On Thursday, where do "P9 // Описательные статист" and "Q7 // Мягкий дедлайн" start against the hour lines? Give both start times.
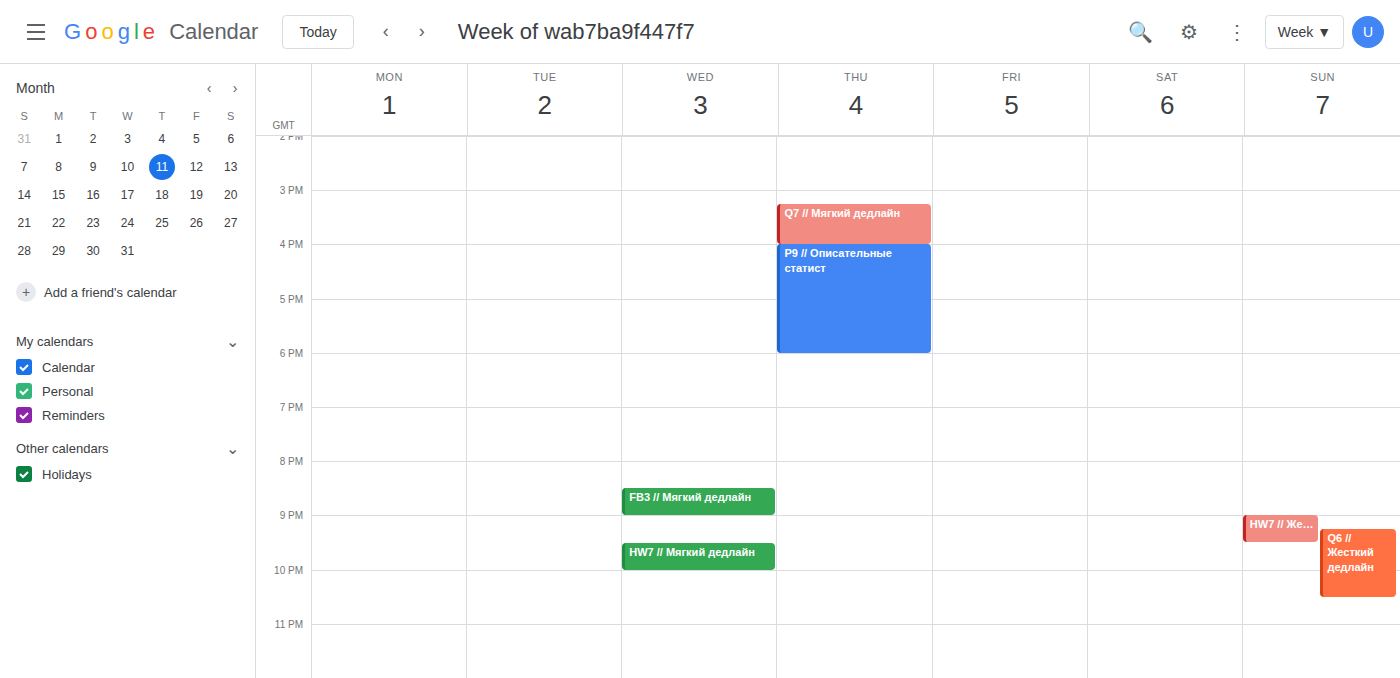
"P9 // Описательные статист": 4:00 PM, exactly on the 4 PM line. "Q7 // Мягкий дедлайн": 3:15 PM, neither: a quarter of the way from the 3 PM line to the 4 PM line.